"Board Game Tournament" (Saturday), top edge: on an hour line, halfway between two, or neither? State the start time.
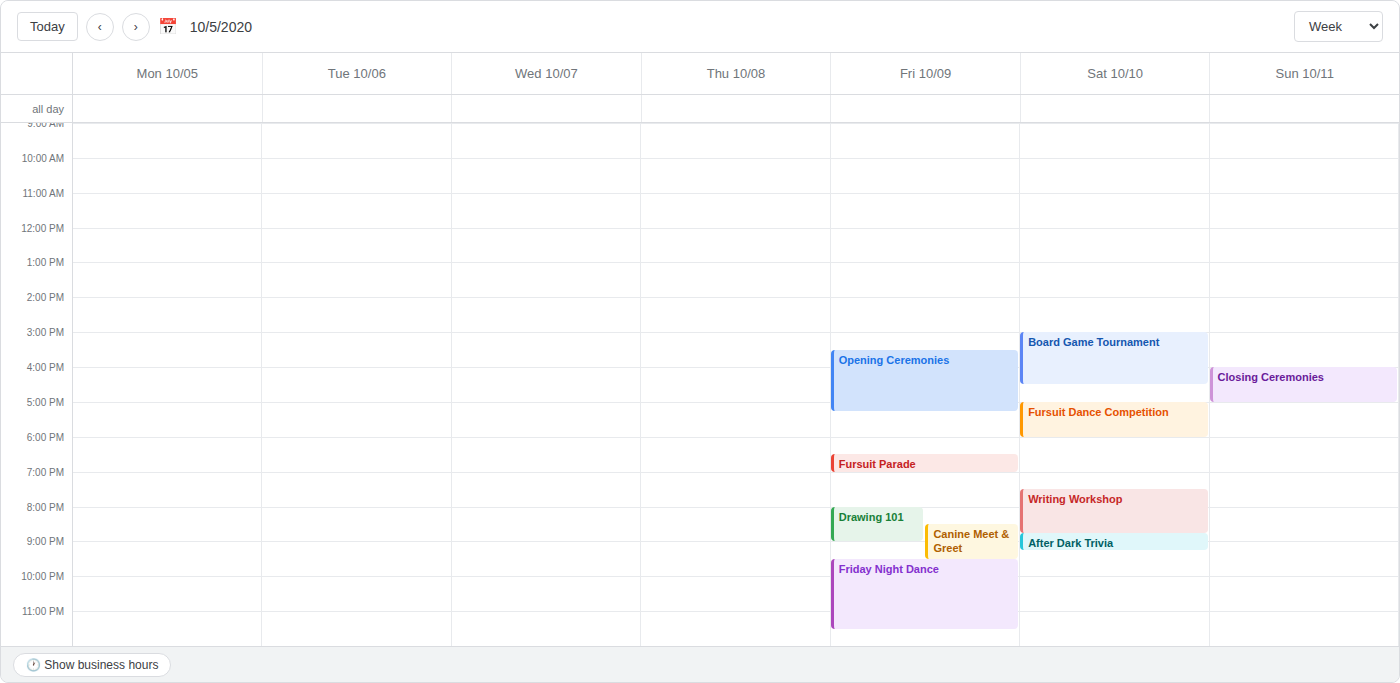
3:00 PM -- exactly on the 3 PM line.